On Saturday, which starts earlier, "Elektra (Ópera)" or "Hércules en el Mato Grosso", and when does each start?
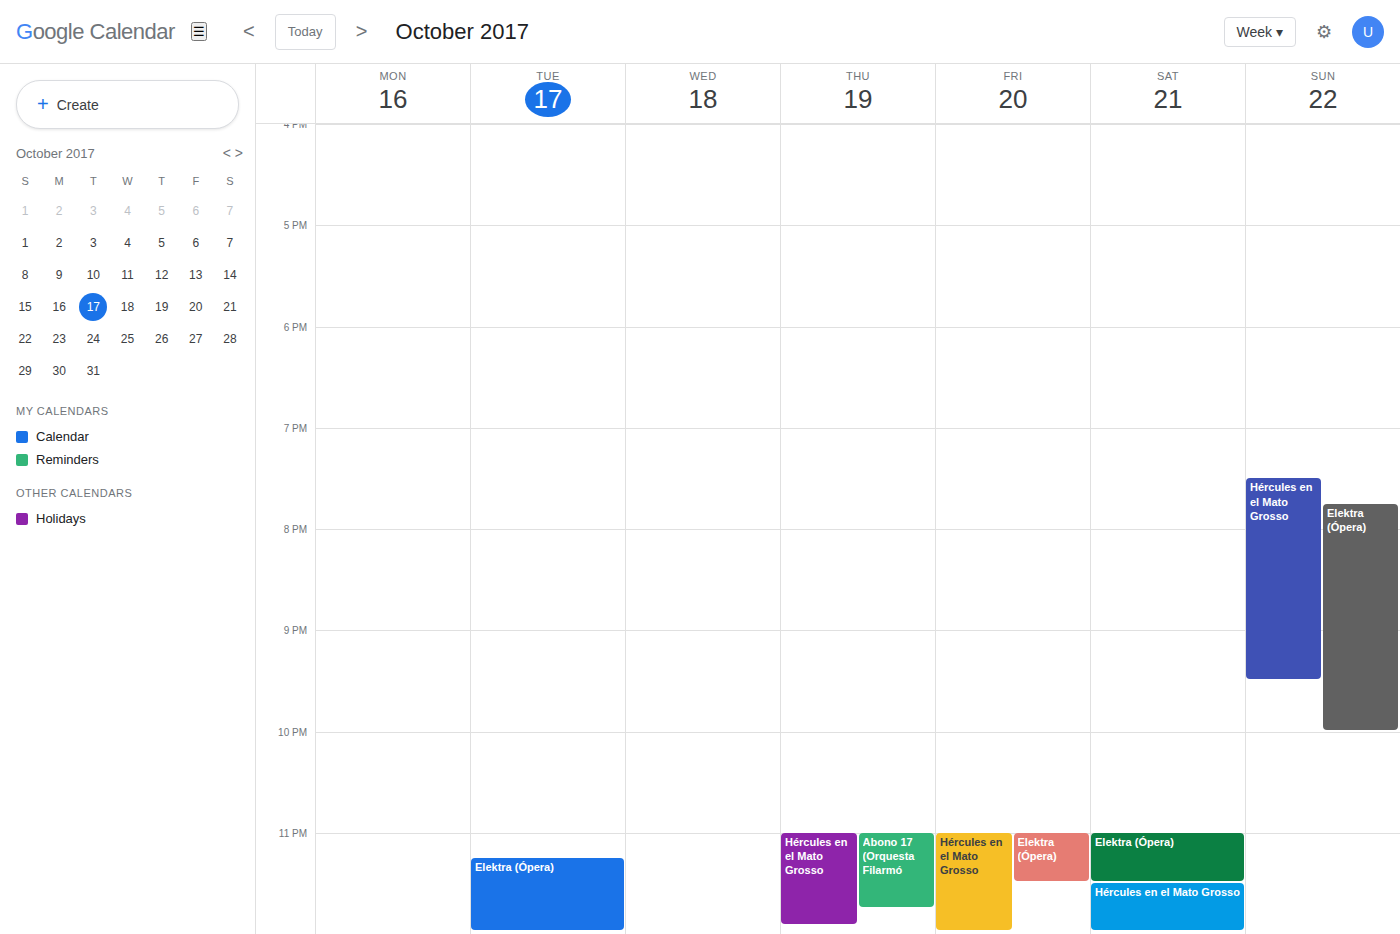
"Elektra (Ópera)" 23:00; "Hércules en el Mato Grosso" 23:30.